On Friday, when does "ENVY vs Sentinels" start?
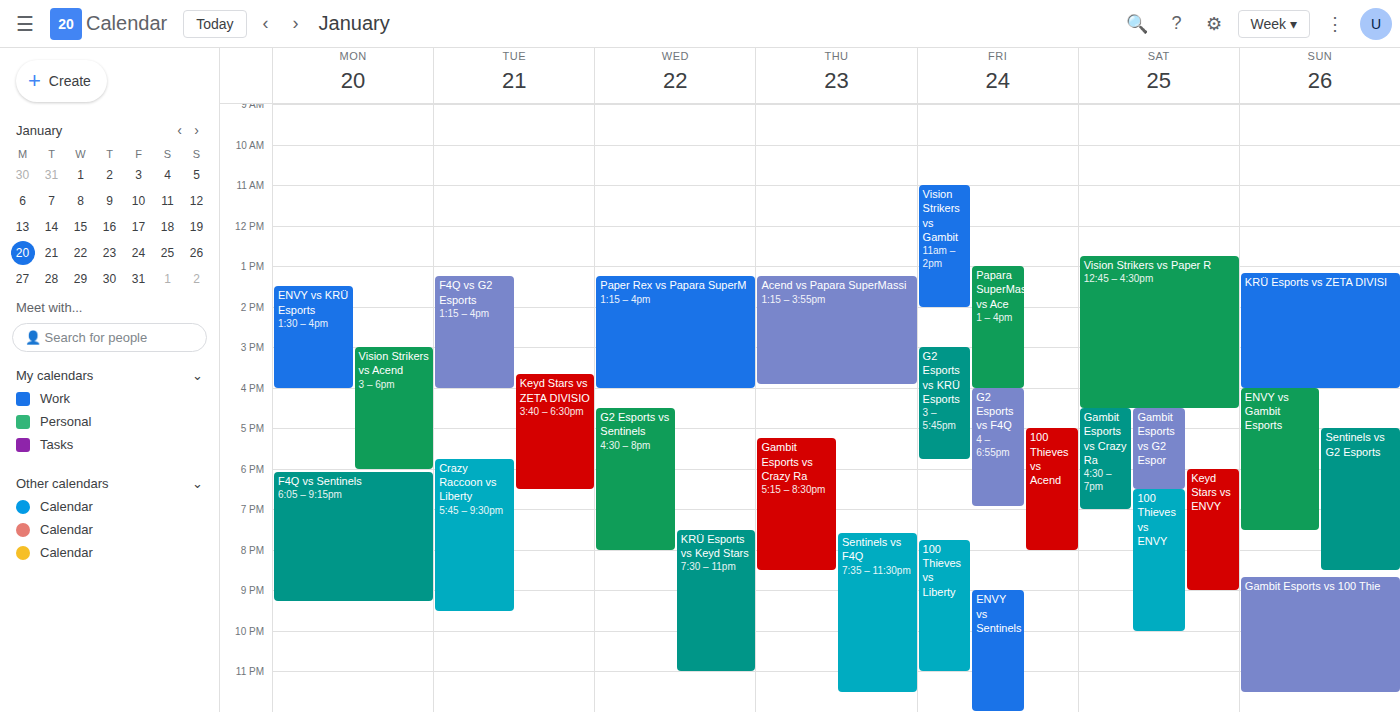
21:00